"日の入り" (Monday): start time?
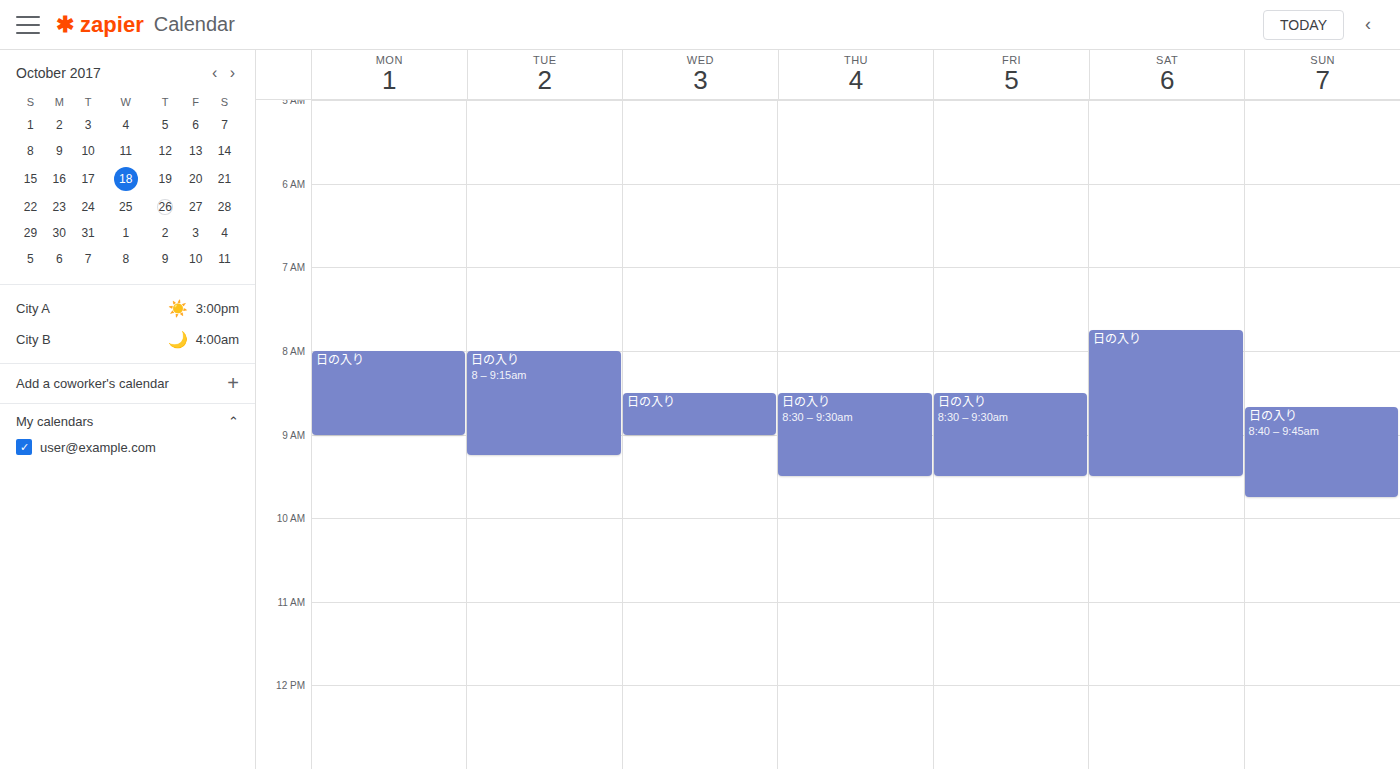
8:00 AM